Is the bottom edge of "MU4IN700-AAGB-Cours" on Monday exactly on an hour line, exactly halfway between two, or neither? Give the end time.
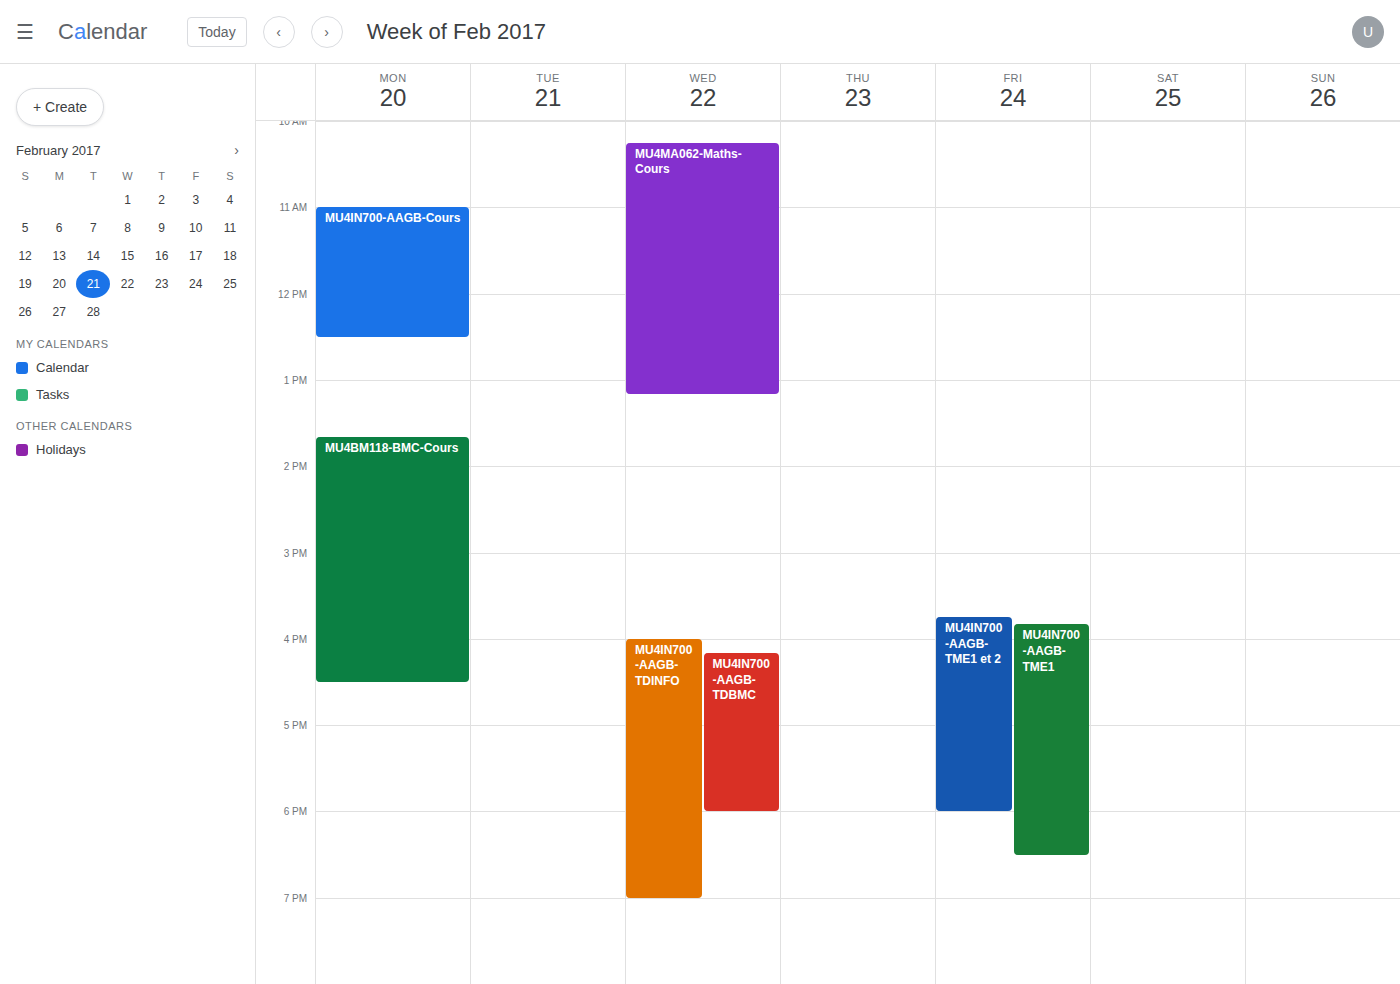
12:30 -- halfway between the 12:00 and 13:00 lines.